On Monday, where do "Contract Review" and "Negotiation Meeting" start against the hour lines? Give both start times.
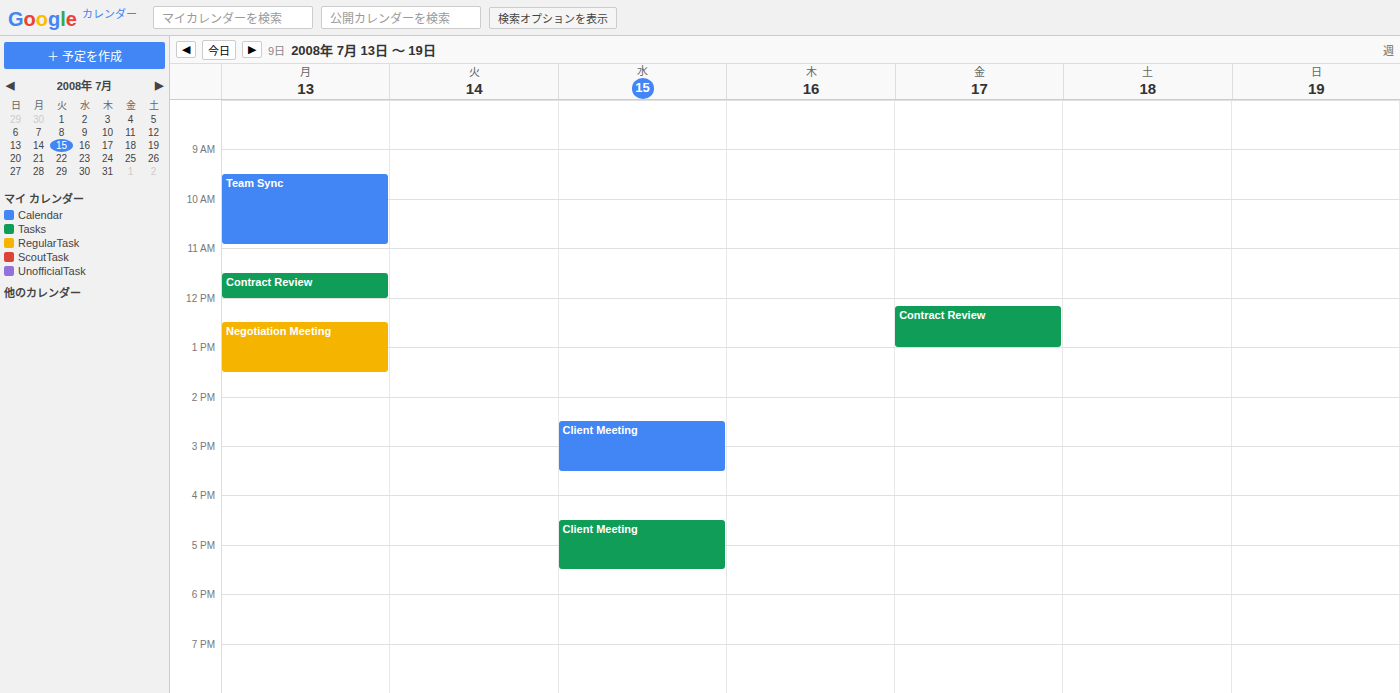
"Contract Review": 11:30 AM, halfway between the 11 AM and 12 PM lines. "Negotiation Meeting": 12:30 PM, halfway between the 12 PM and 1 PM lines.